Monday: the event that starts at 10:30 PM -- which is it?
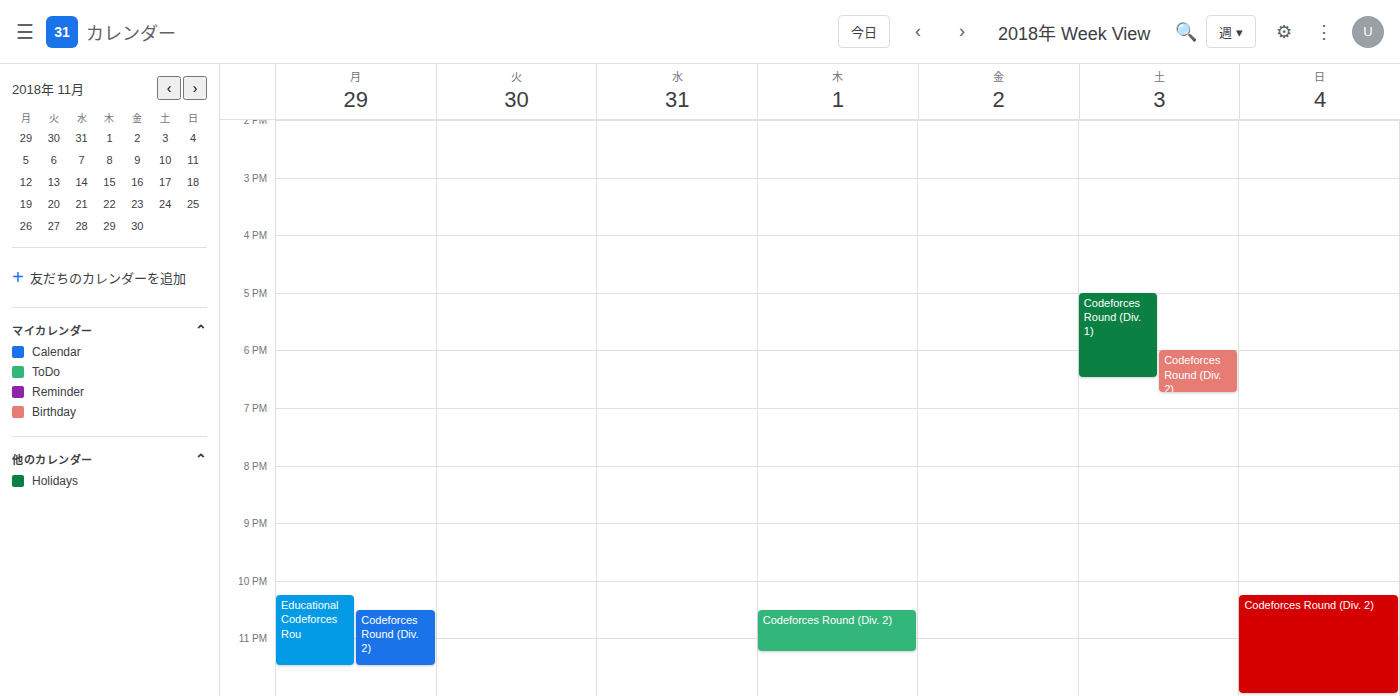
"Codeforces Round (Div. 2)"